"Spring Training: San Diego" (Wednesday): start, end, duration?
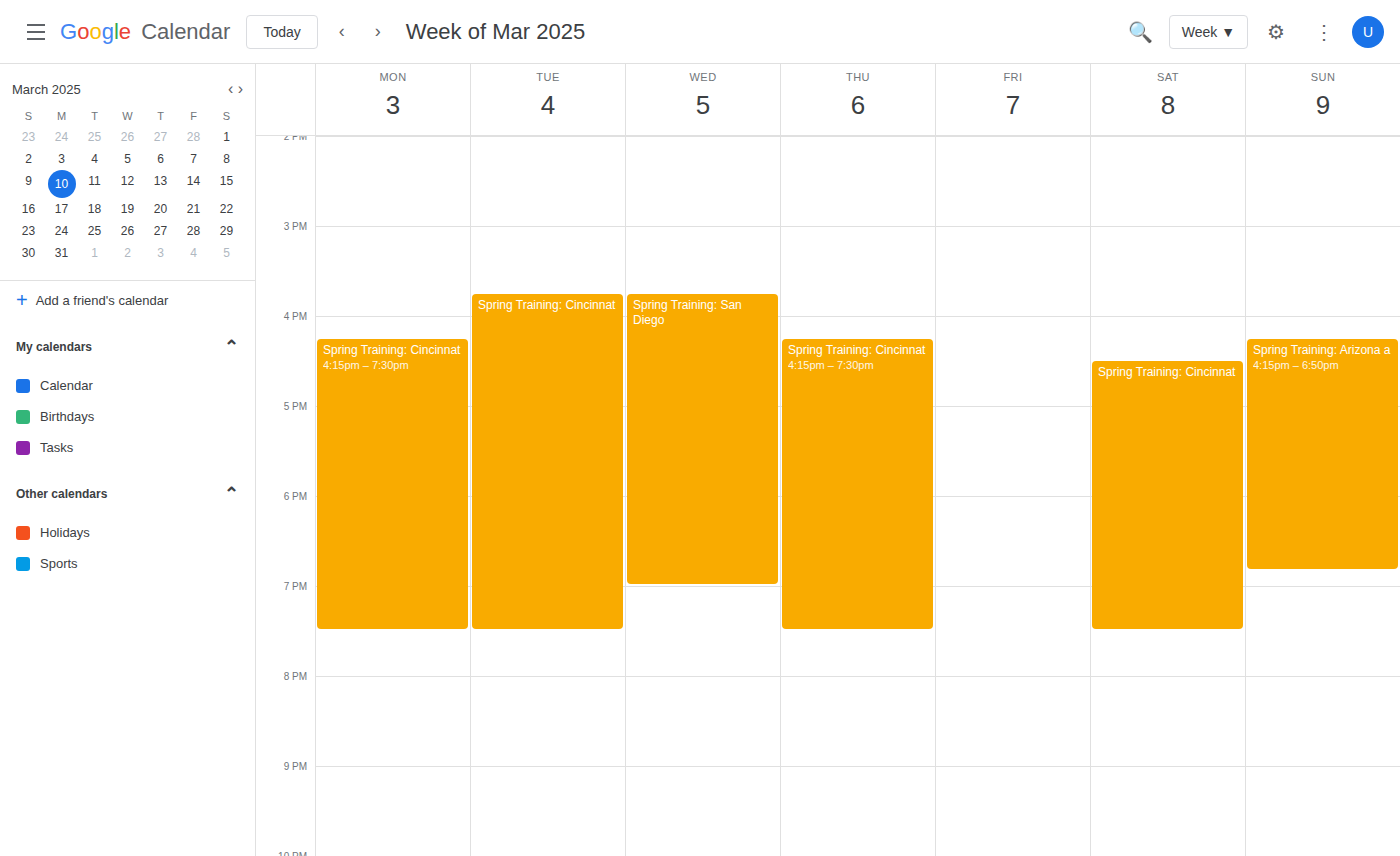
3:45 PM to 7:00 PM, 3 hours 15 minutes